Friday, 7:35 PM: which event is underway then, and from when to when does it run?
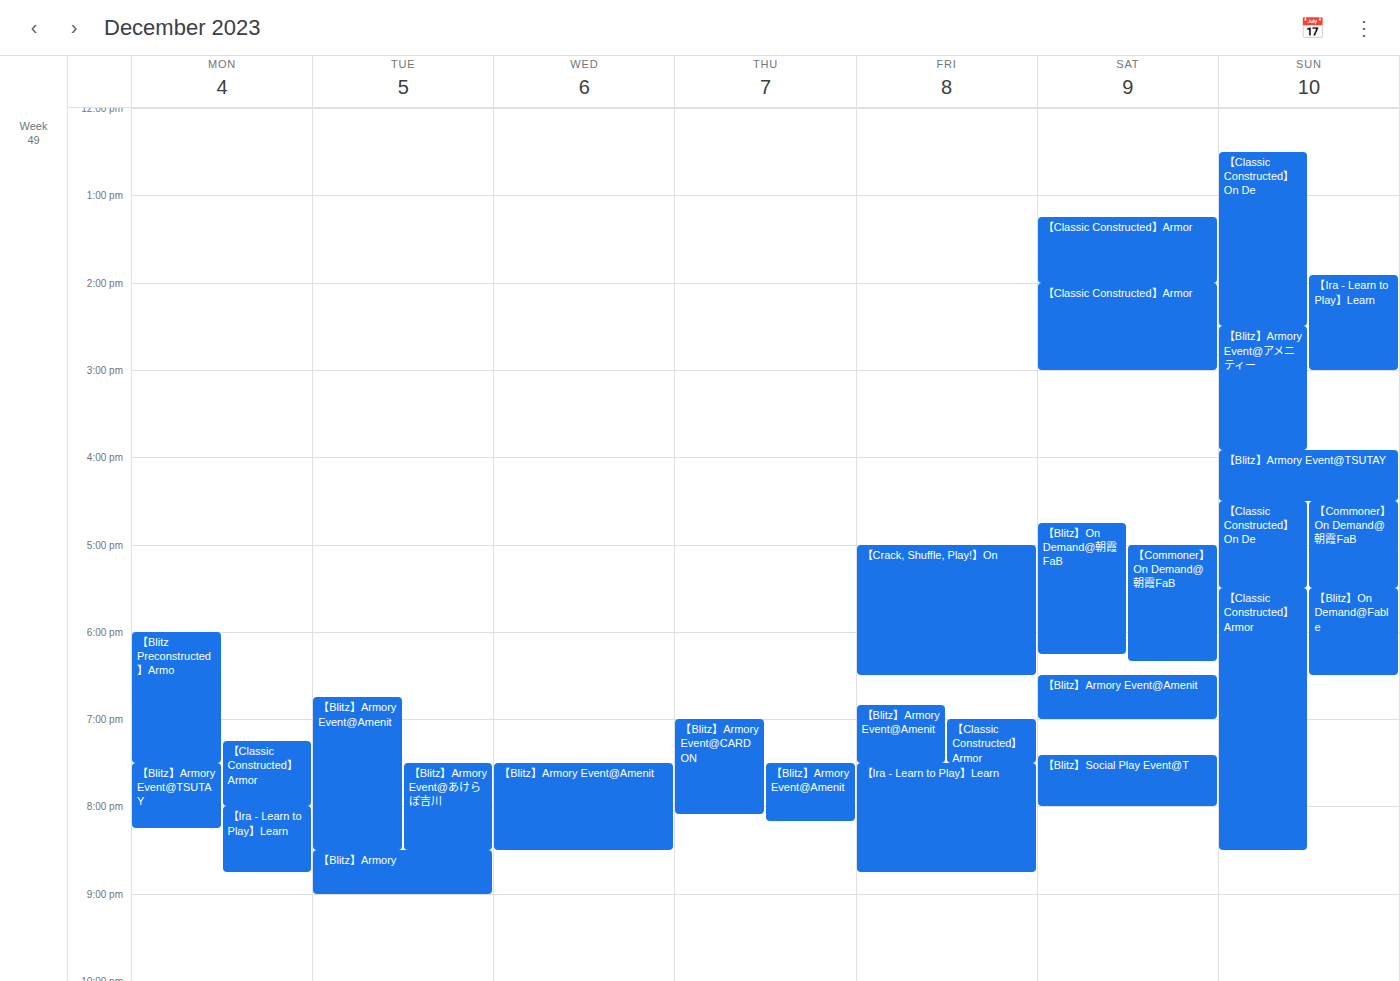
"【Ira - Learn to Play】Learn", 7:30 PM to 8:45 PM